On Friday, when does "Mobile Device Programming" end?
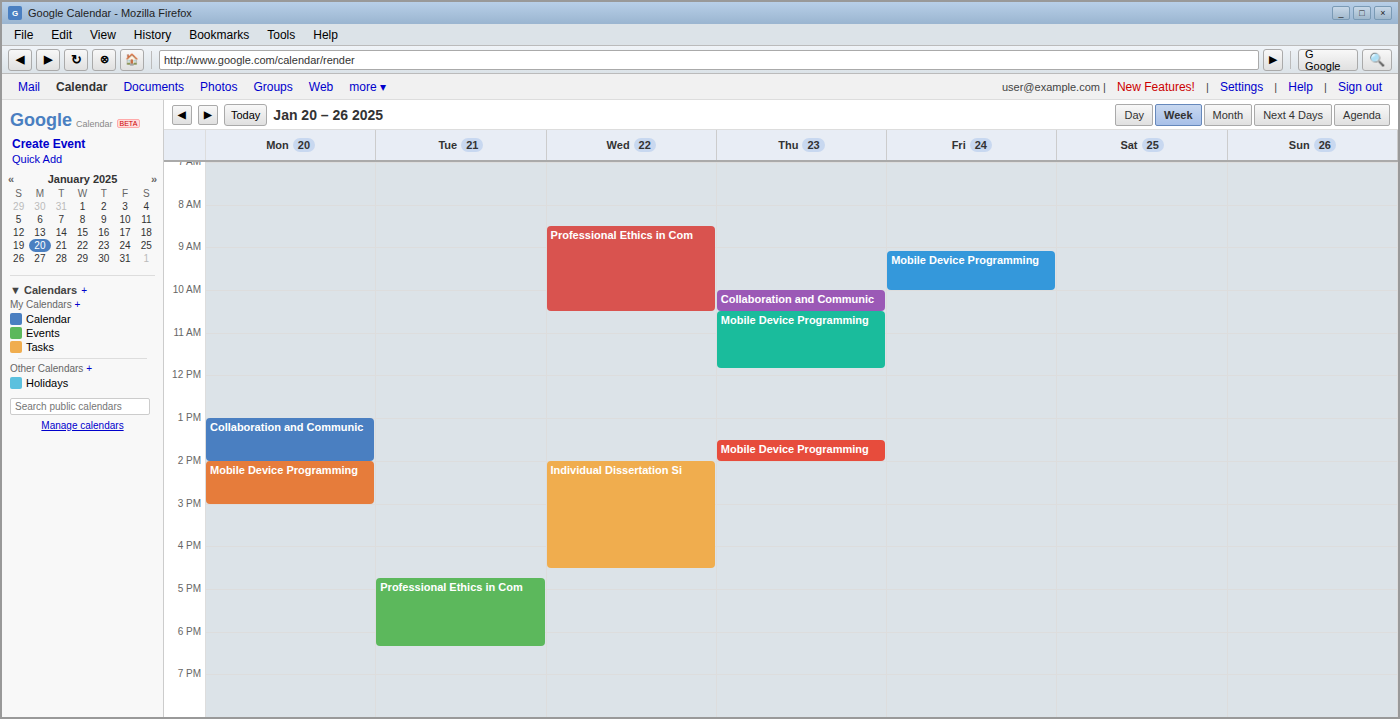
10:00 AM